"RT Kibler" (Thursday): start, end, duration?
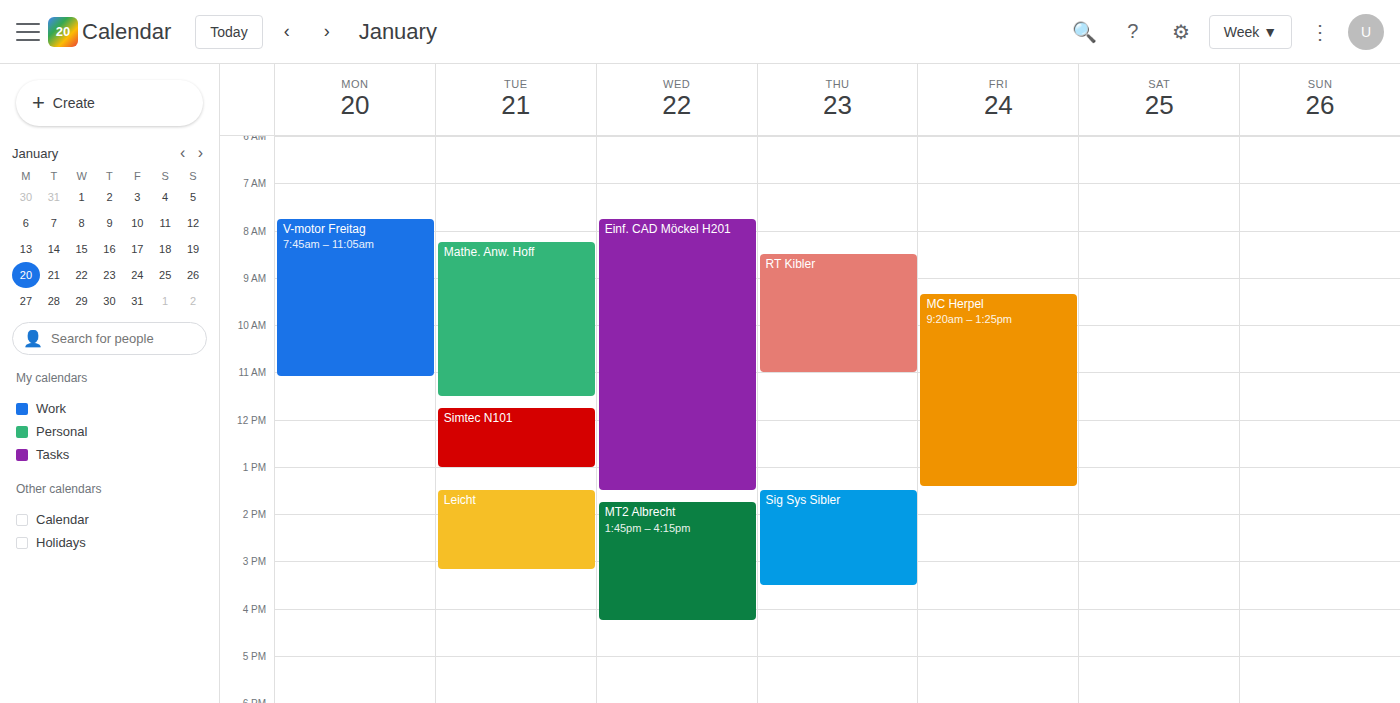
8:30 AM to 11:00 AM, 2 hours 30 minutes